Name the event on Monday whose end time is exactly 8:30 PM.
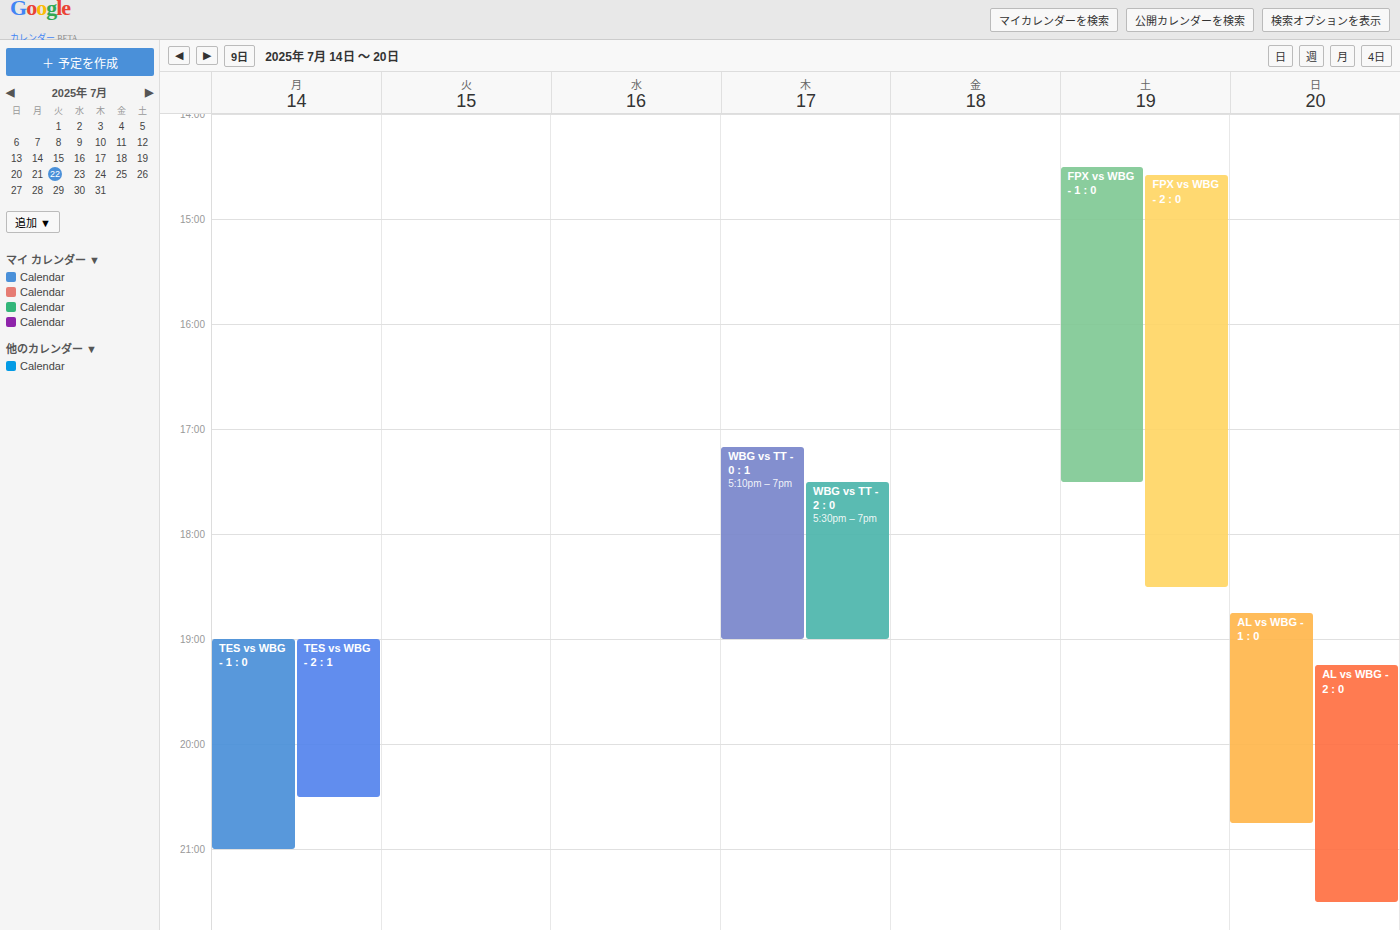
"TES vs WBG - 2 : 1"